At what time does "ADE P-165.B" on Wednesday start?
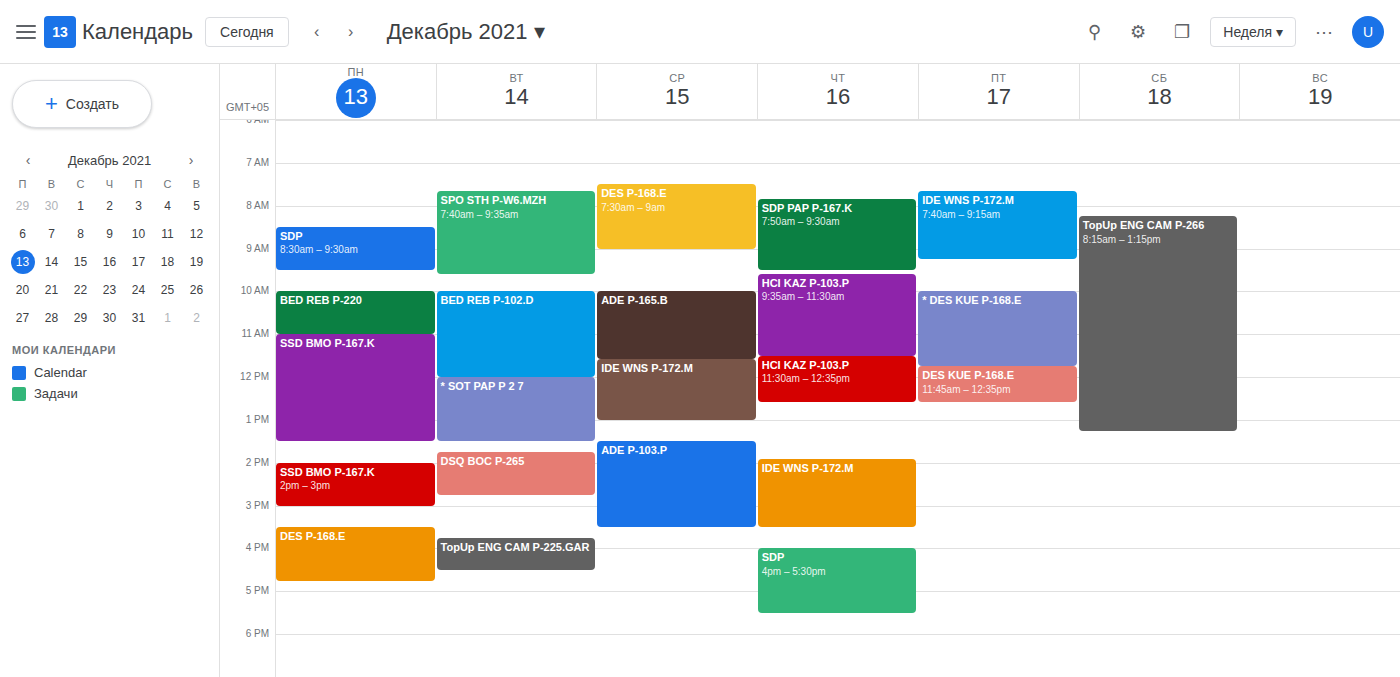
10:00 AM